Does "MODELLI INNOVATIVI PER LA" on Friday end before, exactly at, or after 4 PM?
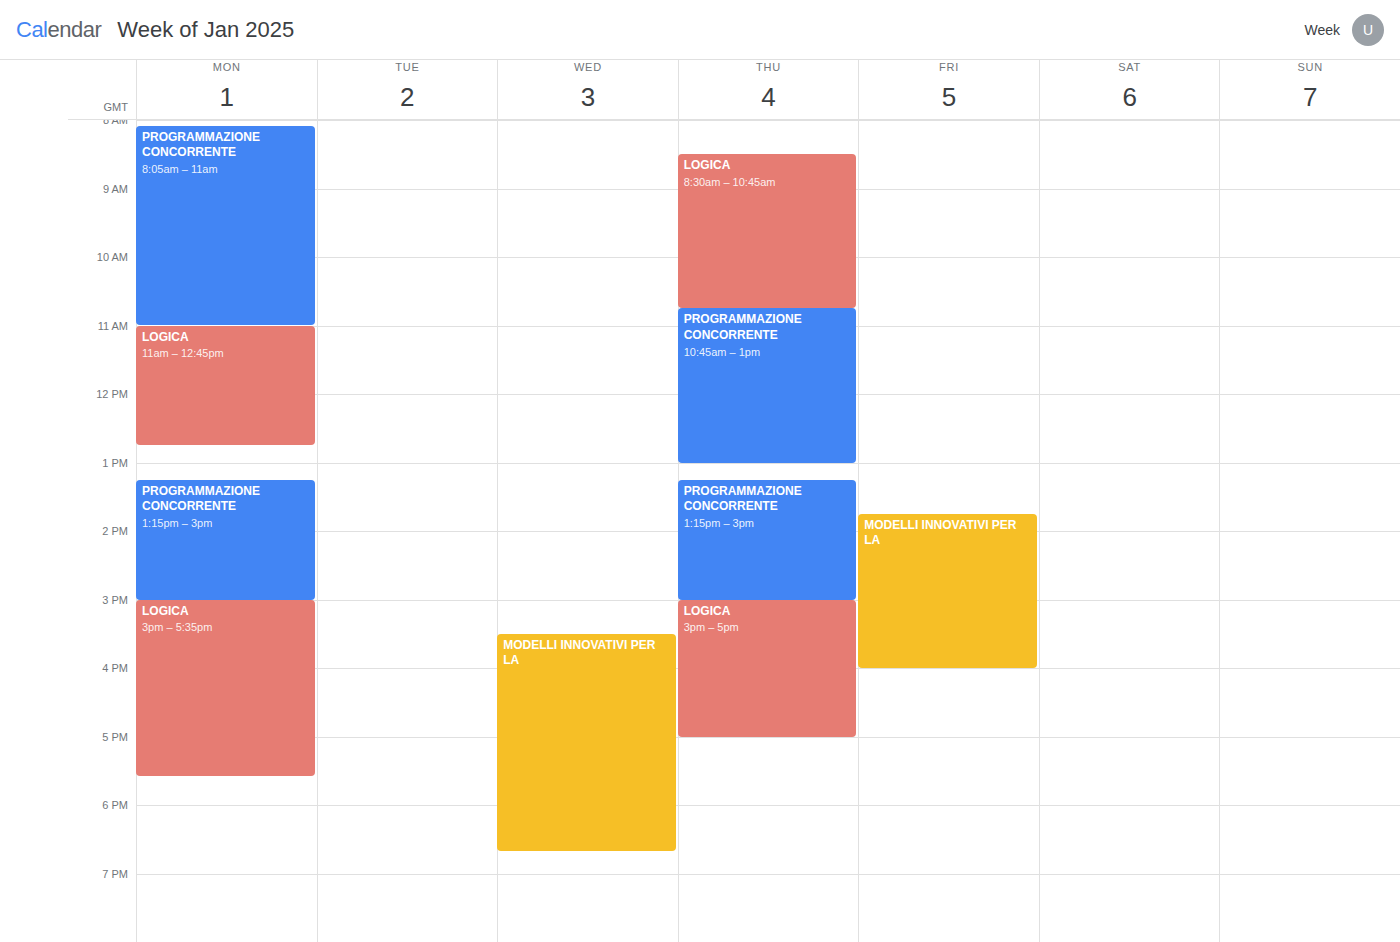
4:00 PM -- exactly at 4 PM, on the 4 PM line.